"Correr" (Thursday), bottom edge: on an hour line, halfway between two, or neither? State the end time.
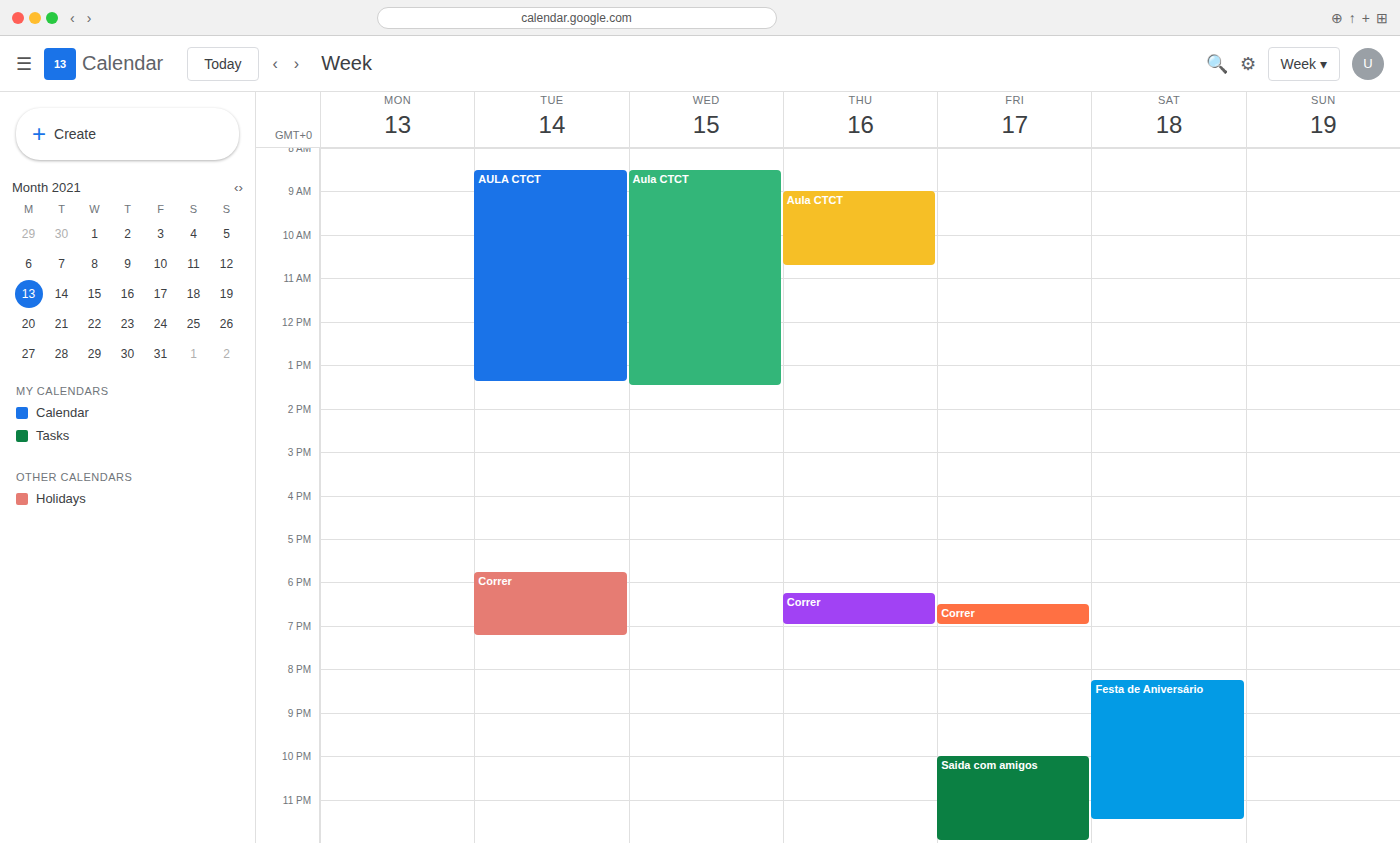
7:00 PM -- exactly on the 7 PM line.